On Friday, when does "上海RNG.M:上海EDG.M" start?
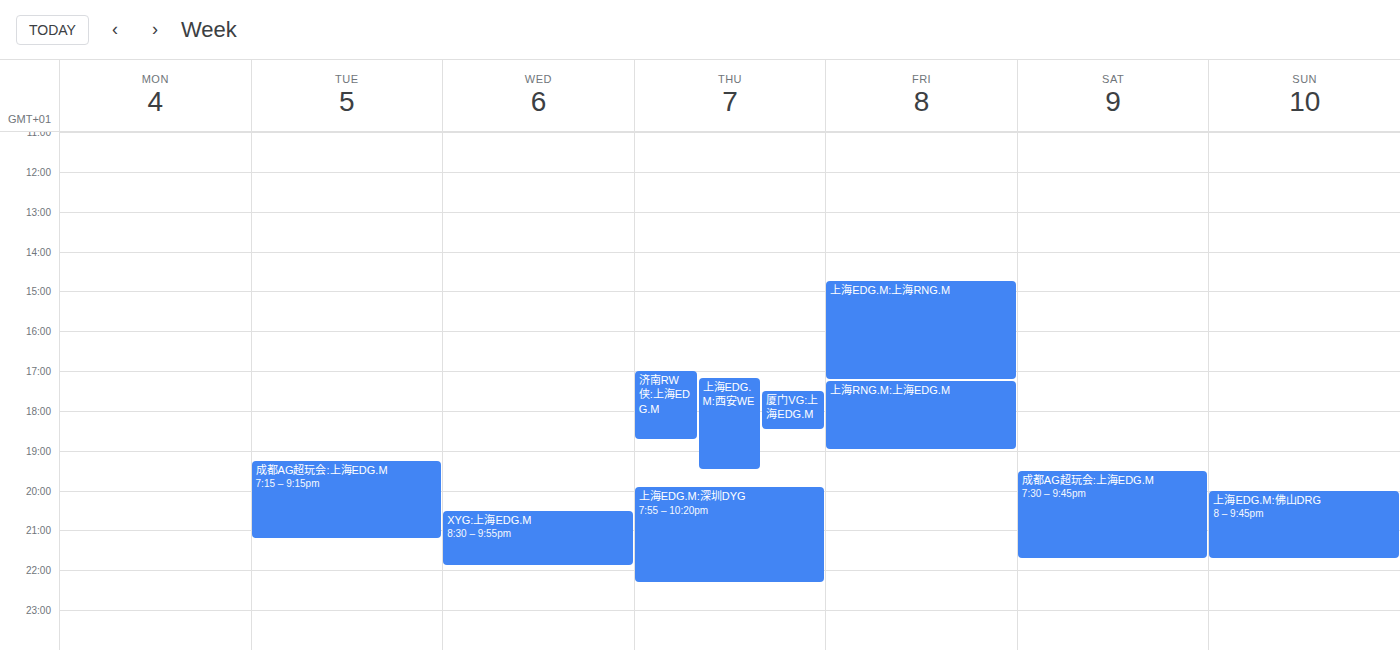
5:15 PM